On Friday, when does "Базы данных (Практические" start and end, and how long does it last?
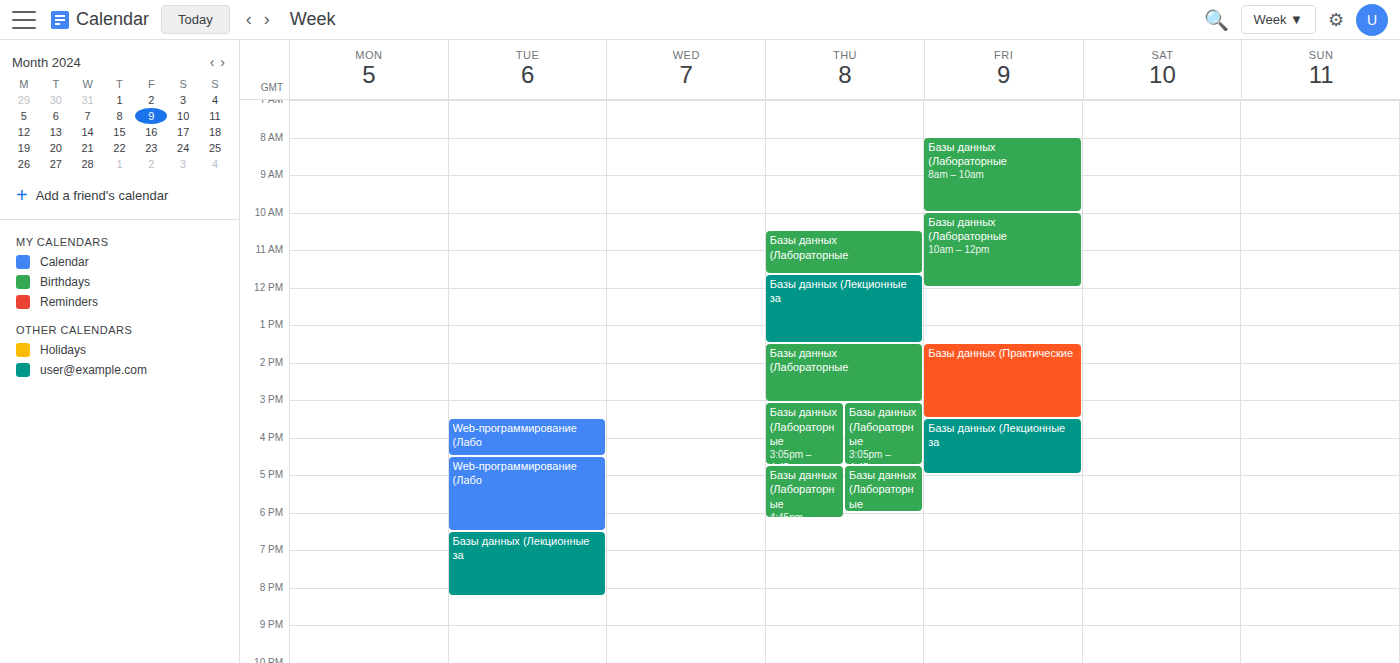
1:30 PM to 3:30 PM, 2 hours